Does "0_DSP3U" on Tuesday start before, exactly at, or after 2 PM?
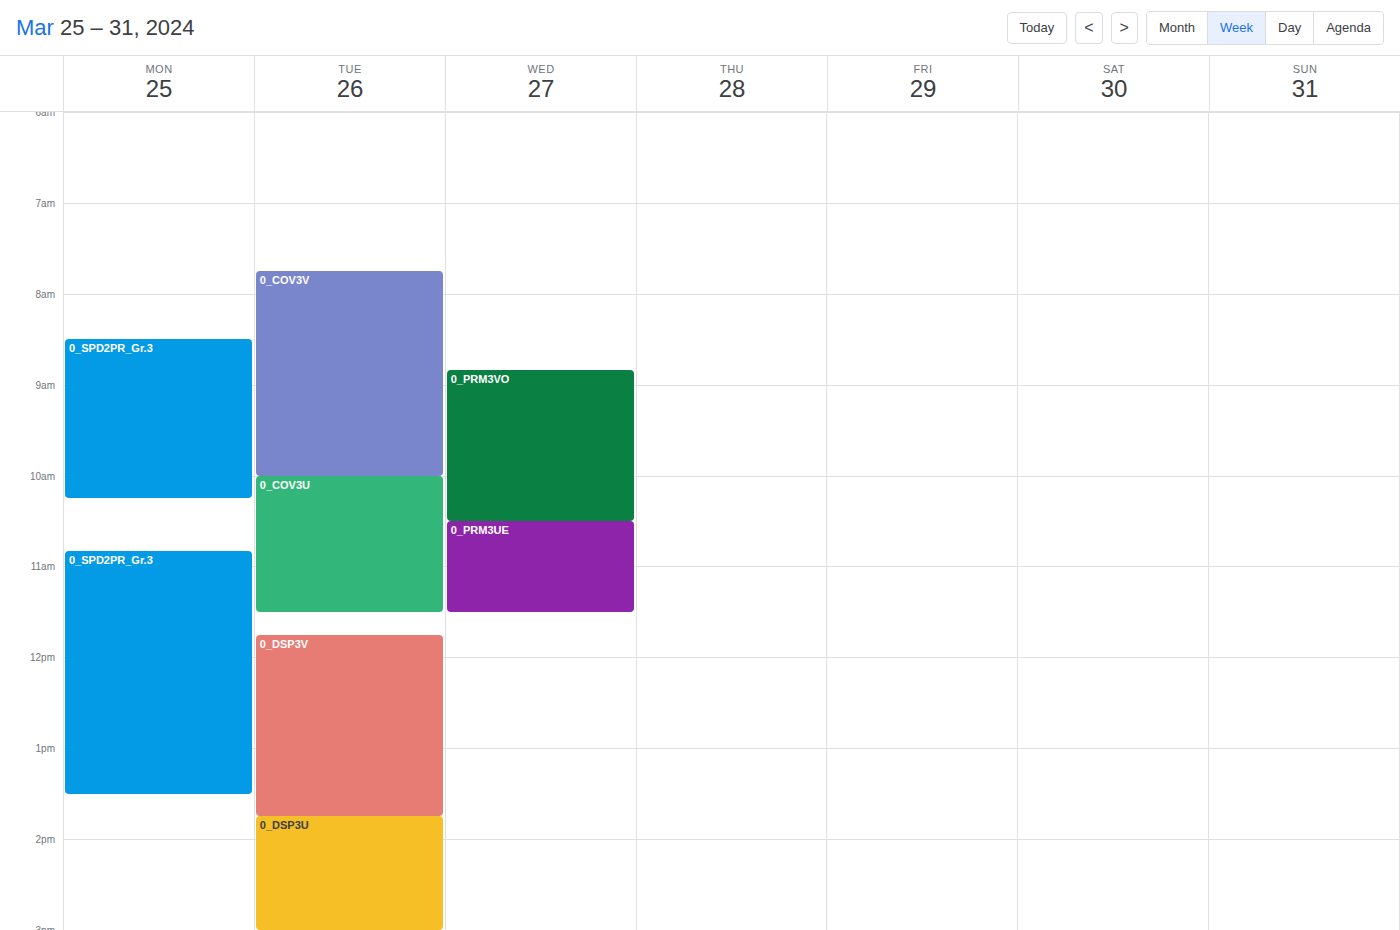
1:45 PM -- before 2 PM, 15 minutes above the 2 PM line.